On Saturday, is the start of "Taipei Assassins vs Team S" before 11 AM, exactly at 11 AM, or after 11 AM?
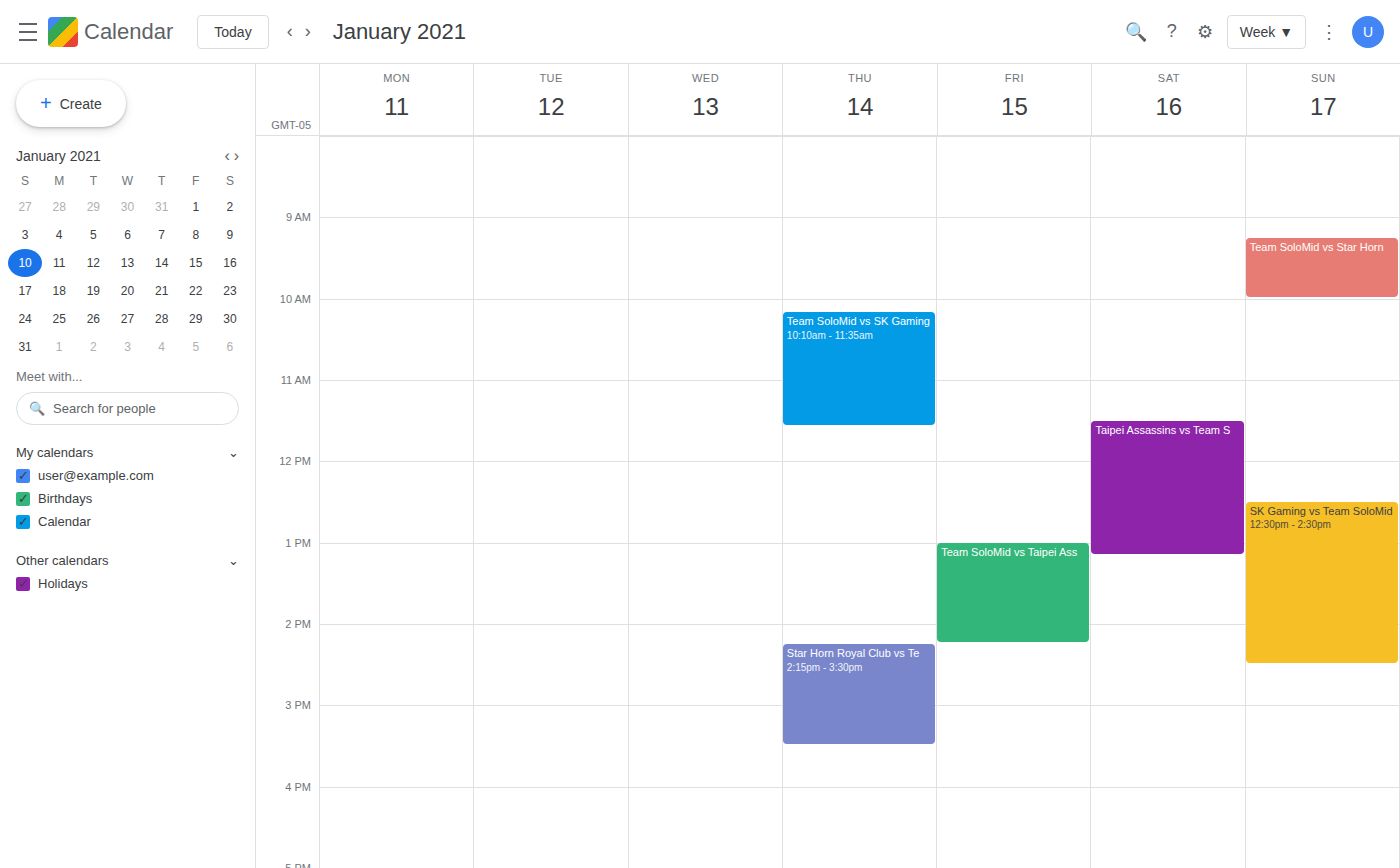
11:30 AM -- after 11 AM, 30 minutes below the 11 AM line.